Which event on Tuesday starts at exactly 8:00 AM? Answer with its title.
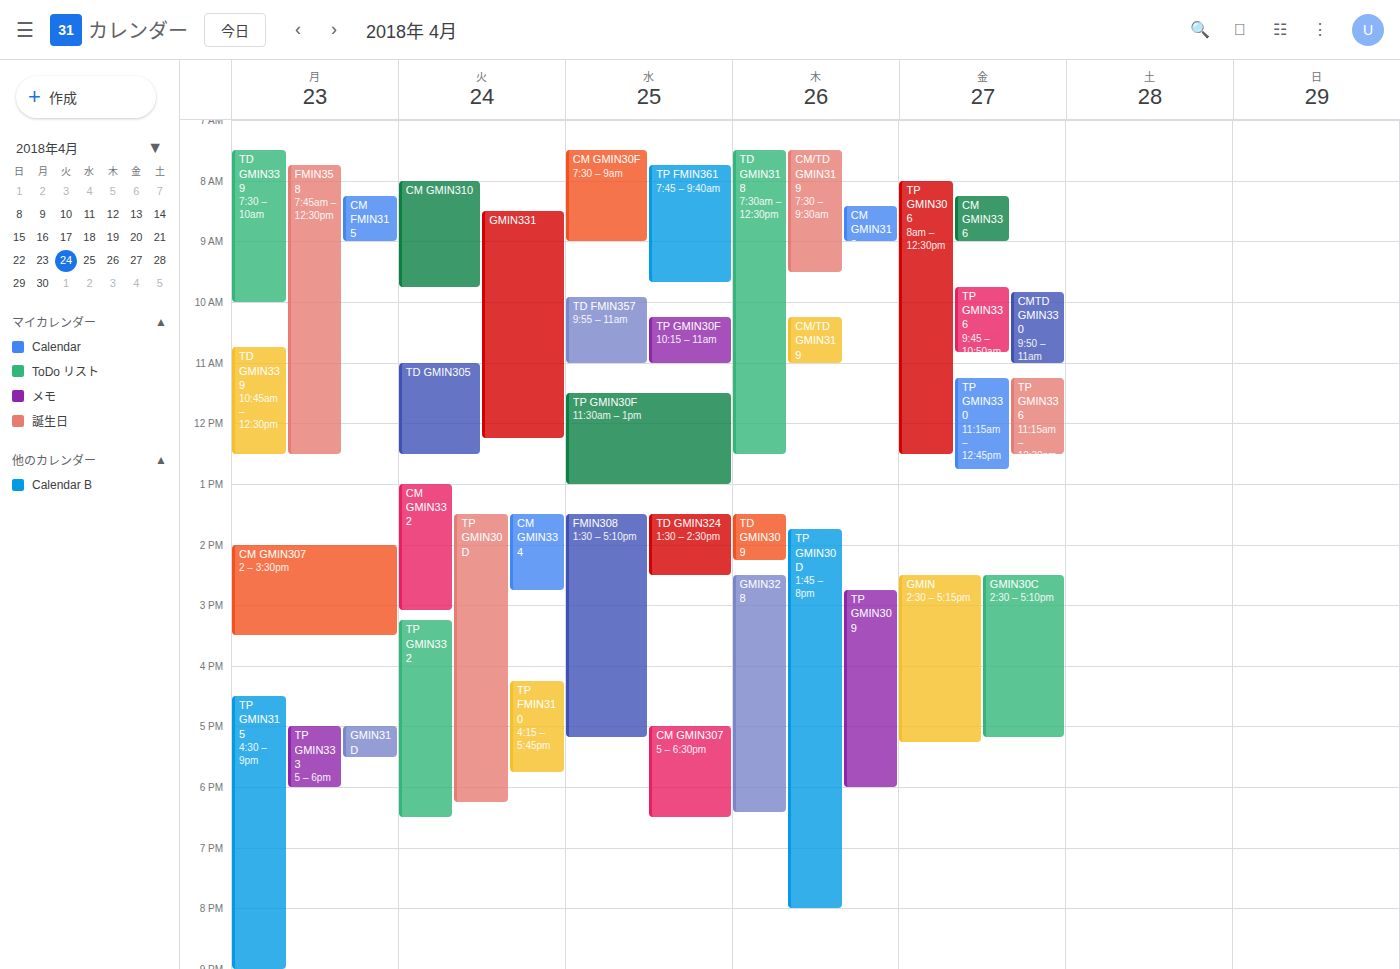
"CM GMIN310"